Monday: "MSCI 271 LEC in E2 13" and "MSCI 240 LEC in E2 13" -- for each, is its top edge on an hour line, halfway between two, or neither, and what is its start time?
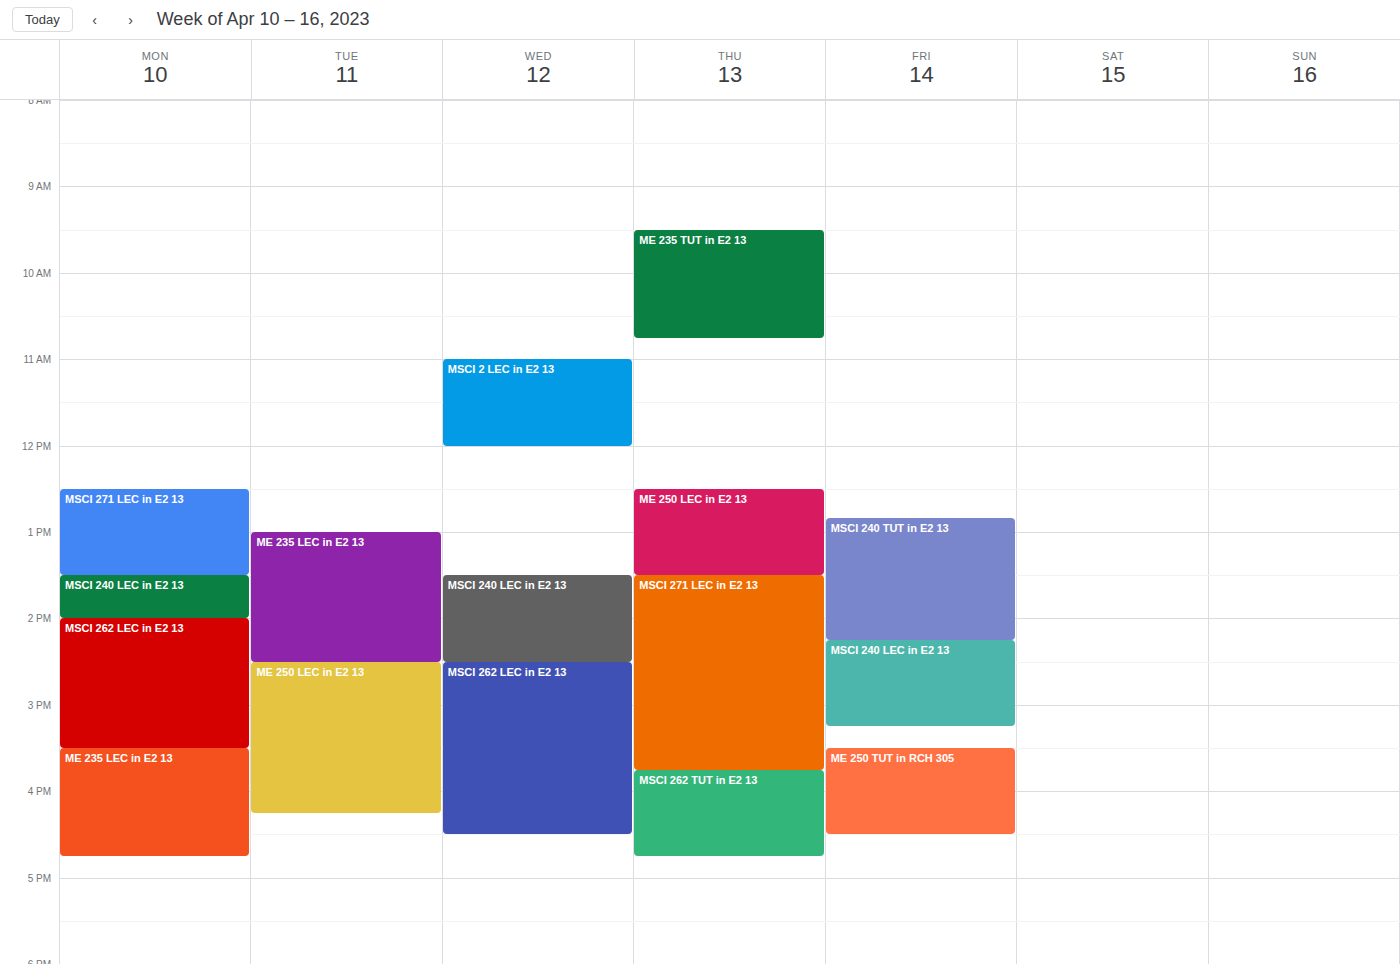
"MSCI 271 LEC in E2 13": 12:30 PM, halfway between the 12 PM and 1 PM lines. "MSCI 240 LEC in E2 13": 1:30 PM, halfway between the 1 PM and 2 PM lines.